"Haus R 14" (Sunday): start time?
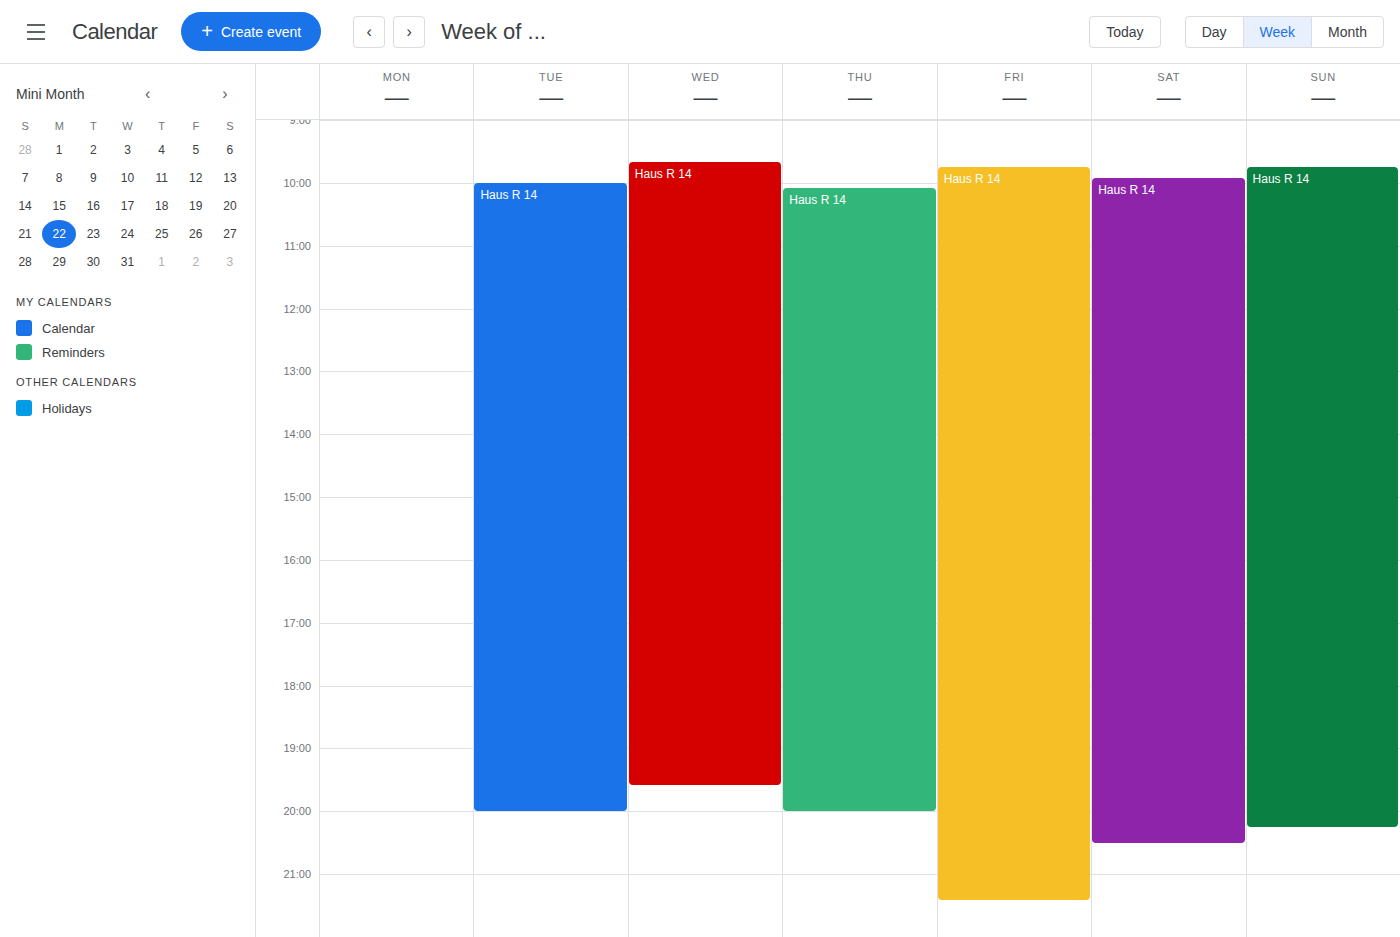
9:45 AM